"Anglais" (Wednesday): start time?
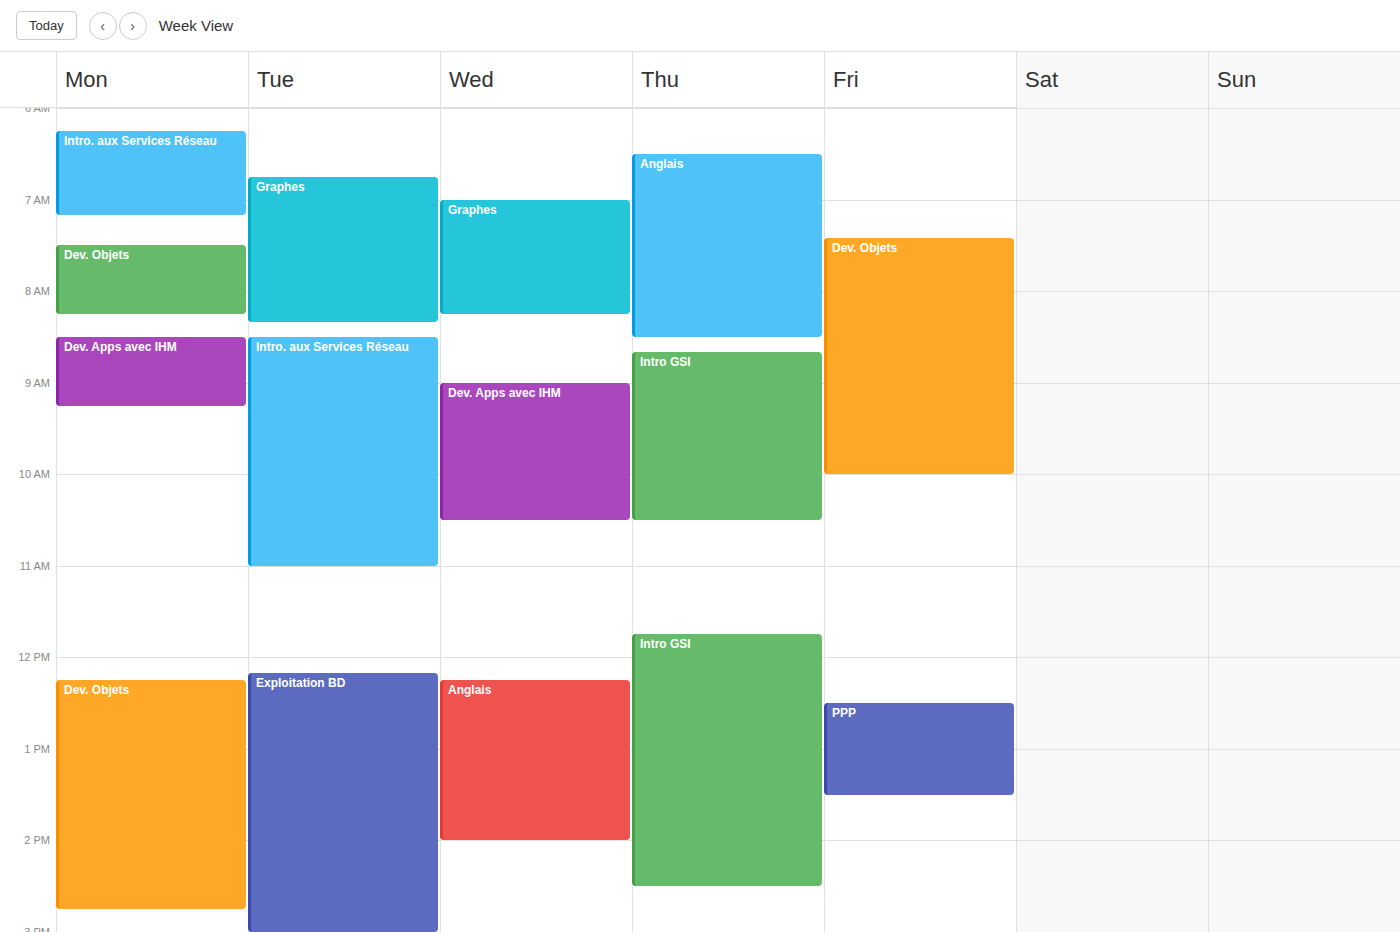
12:15 PM